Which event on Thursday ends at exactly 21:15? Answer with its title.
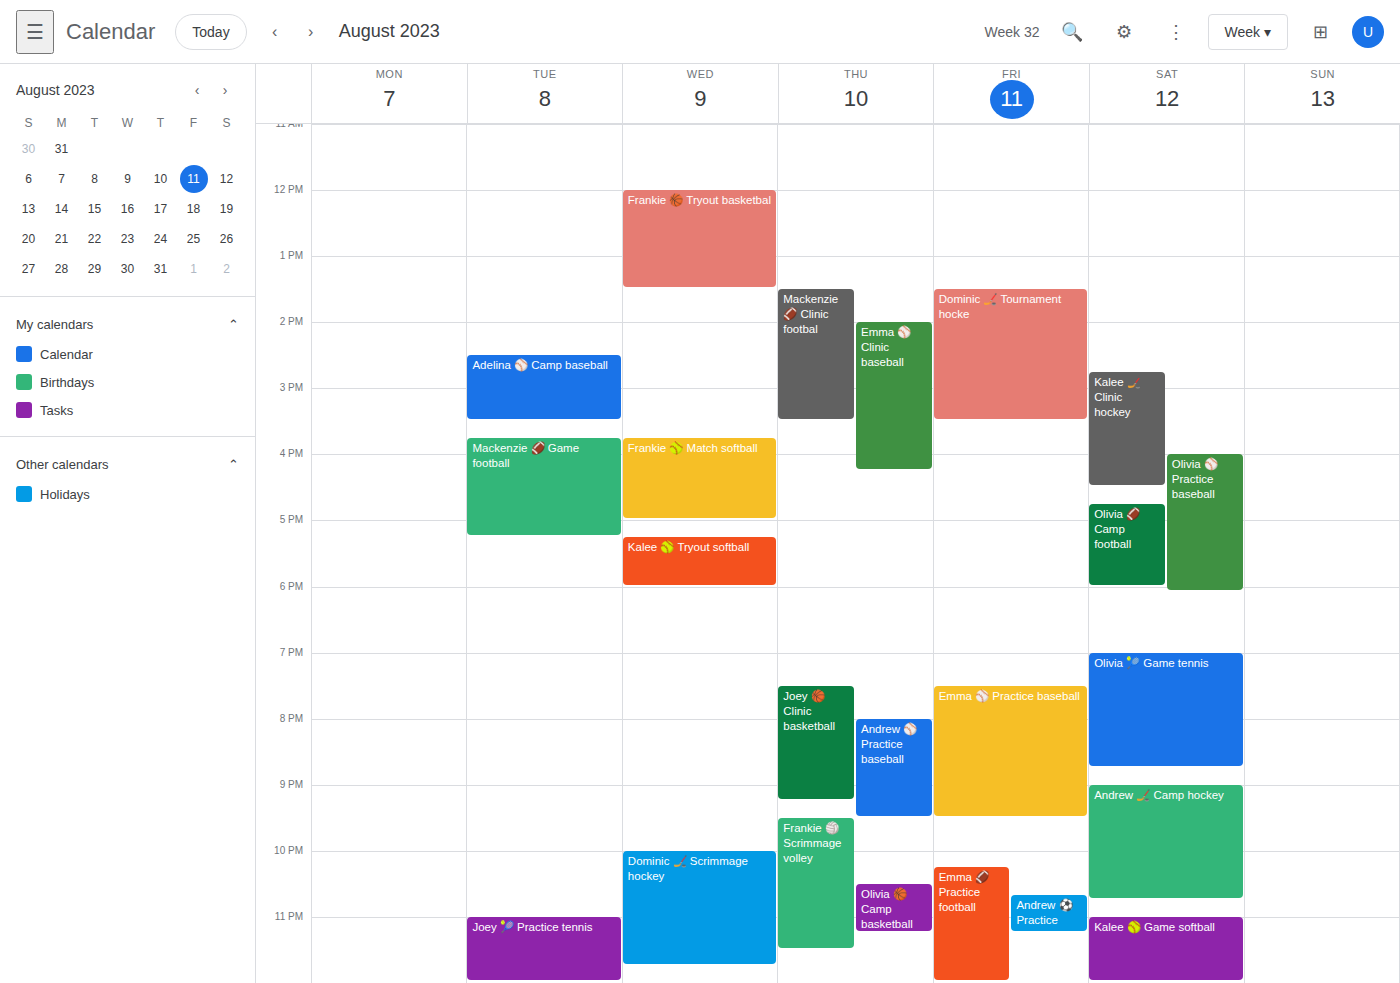
"Joey 🏀 Clinic basketball"